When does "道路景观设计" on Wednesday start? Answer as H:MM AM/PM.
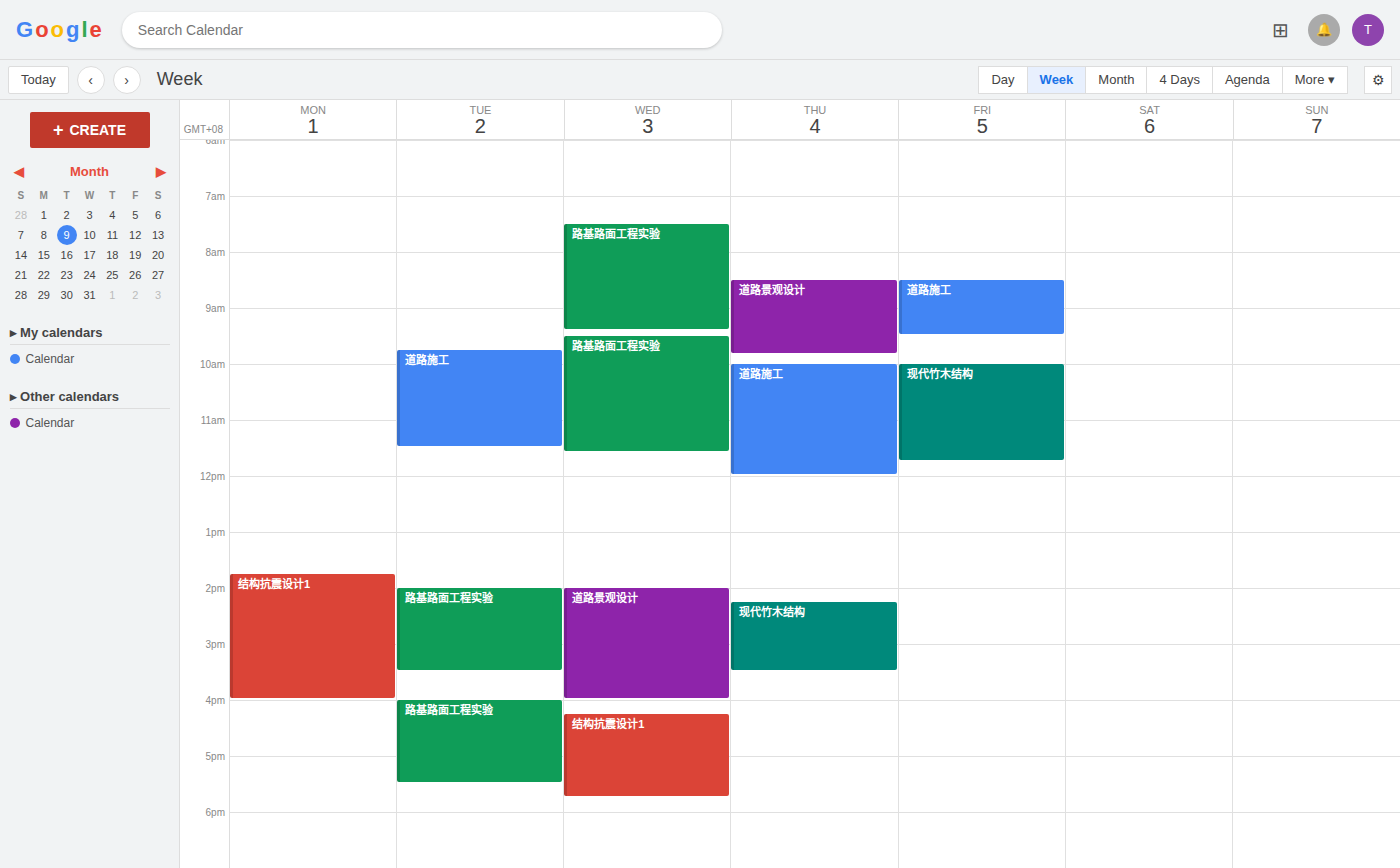
2:00 PM